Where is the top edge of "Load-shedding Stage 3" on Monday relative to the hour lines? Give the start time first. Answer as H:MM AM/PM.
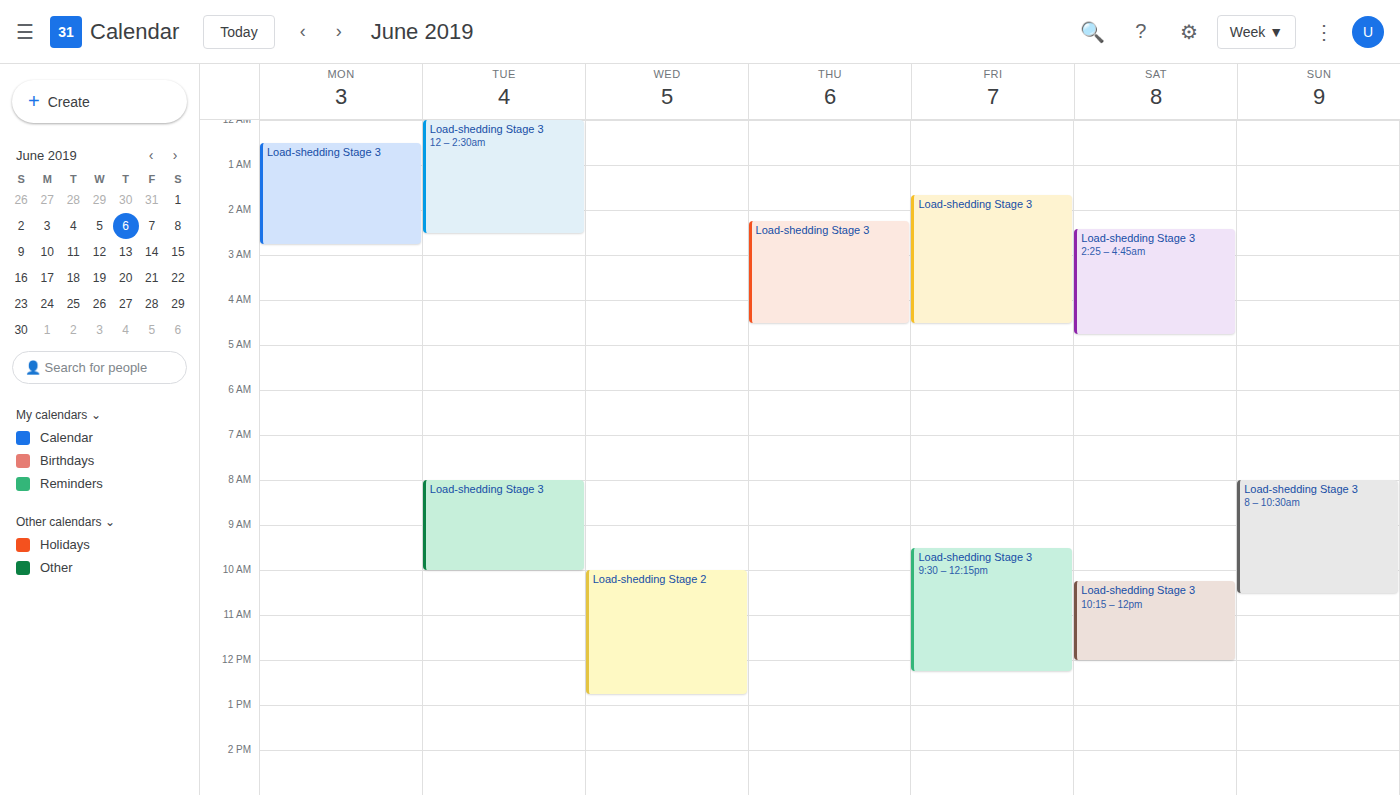
12:30 AM -- halfway between the 12 AM and 1 AM lines.